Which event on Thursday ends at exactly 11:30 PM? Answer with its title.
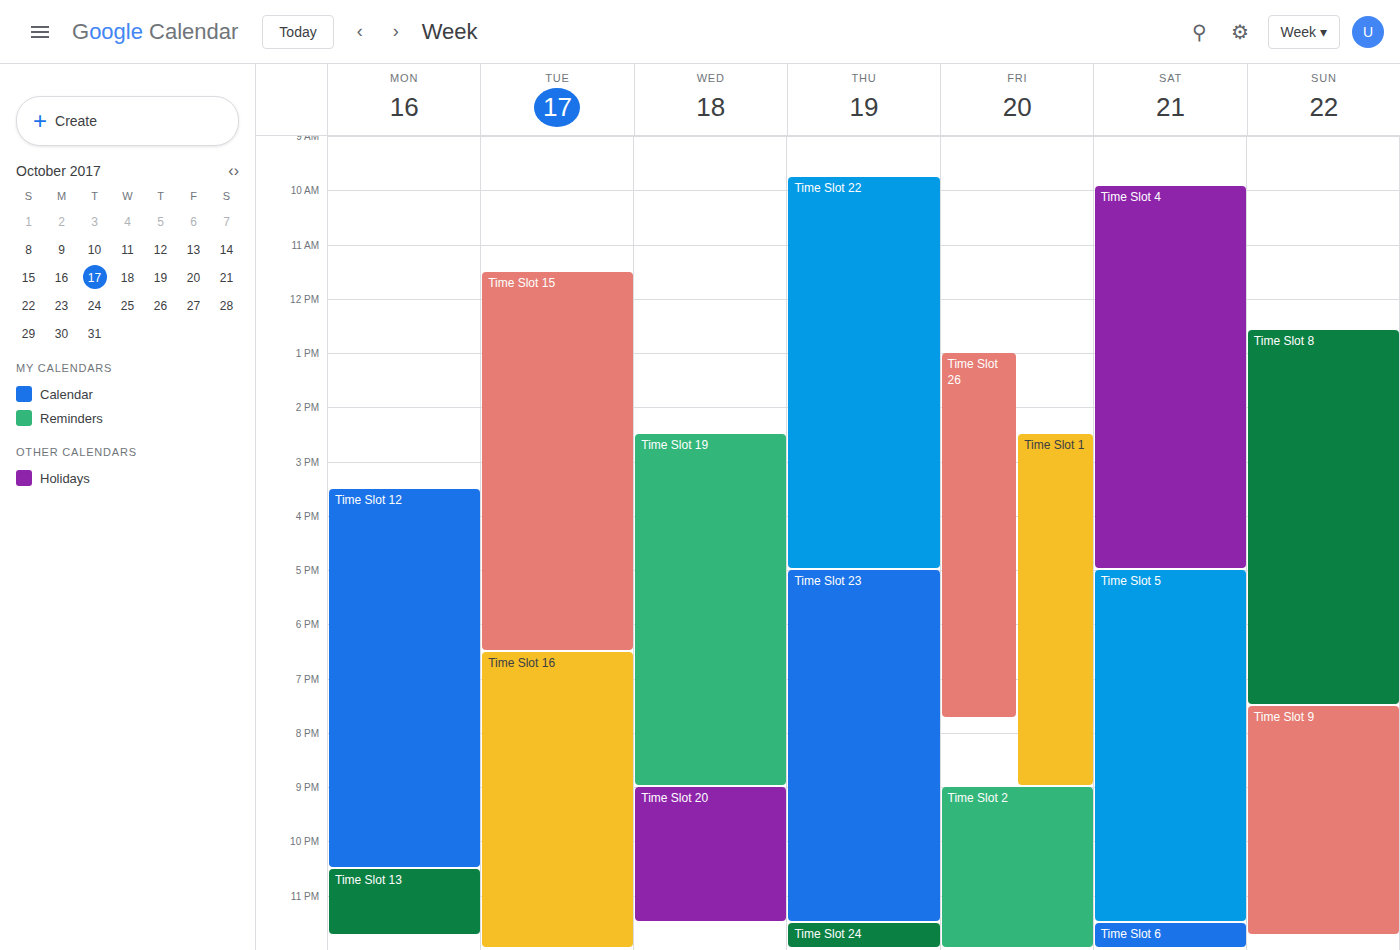
"Time Slot 23"